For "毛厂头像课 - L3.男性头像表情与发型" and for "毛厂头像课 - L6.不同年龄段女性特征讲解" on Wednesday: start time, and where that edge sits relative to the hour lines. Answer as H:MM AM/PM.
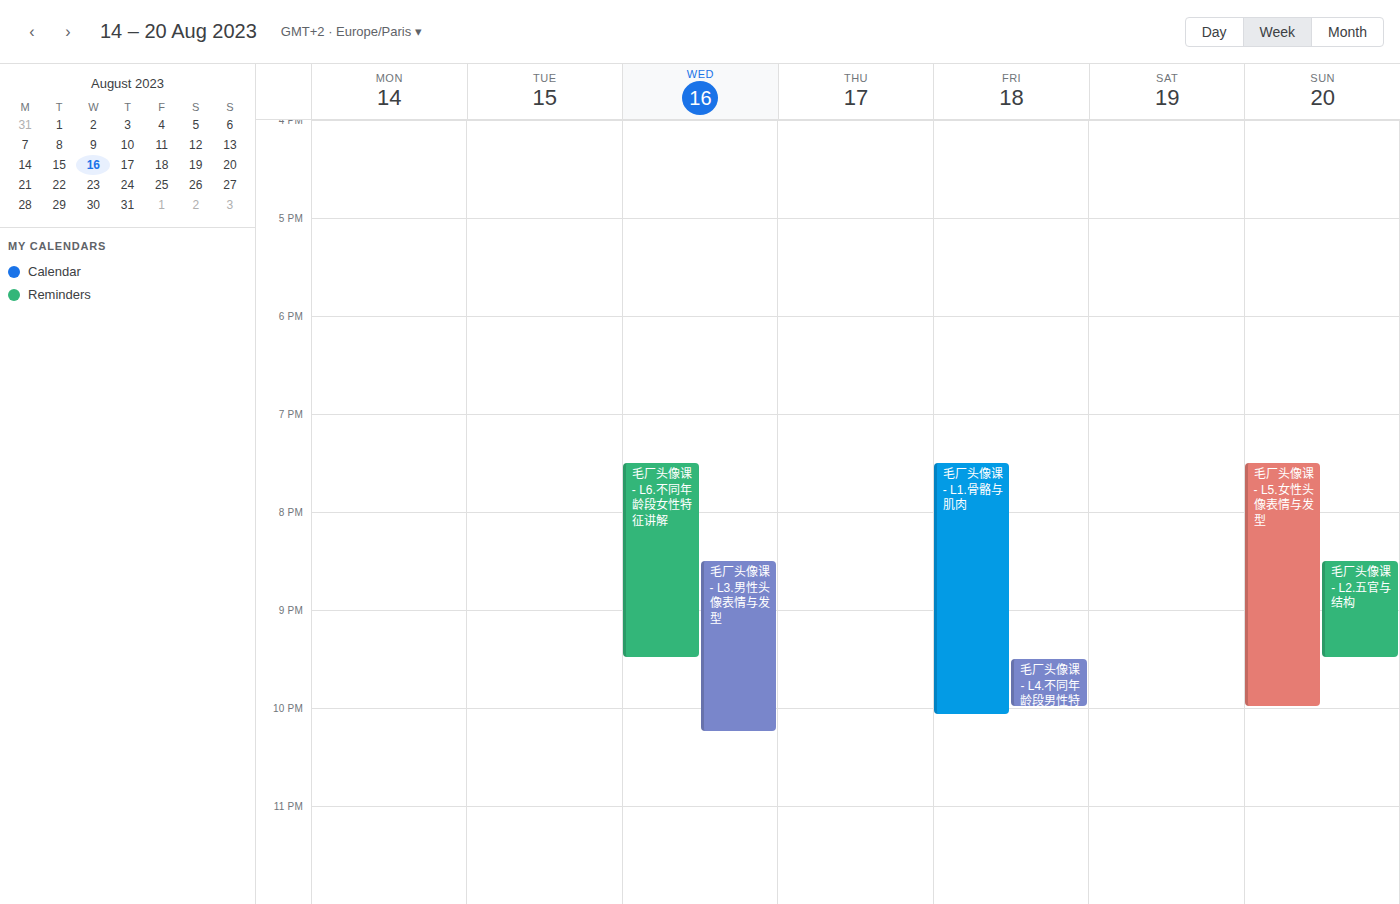
"毛厂头像课 - L3.男性头像表情与发型": 8:30 PM, halfway between the 8 PM and 9 PM lines. "毛厂头像课 - L6.不同年龄段女性特征讲解": 7:30 PM, halfway between the 7 PM and 8 PM lines.